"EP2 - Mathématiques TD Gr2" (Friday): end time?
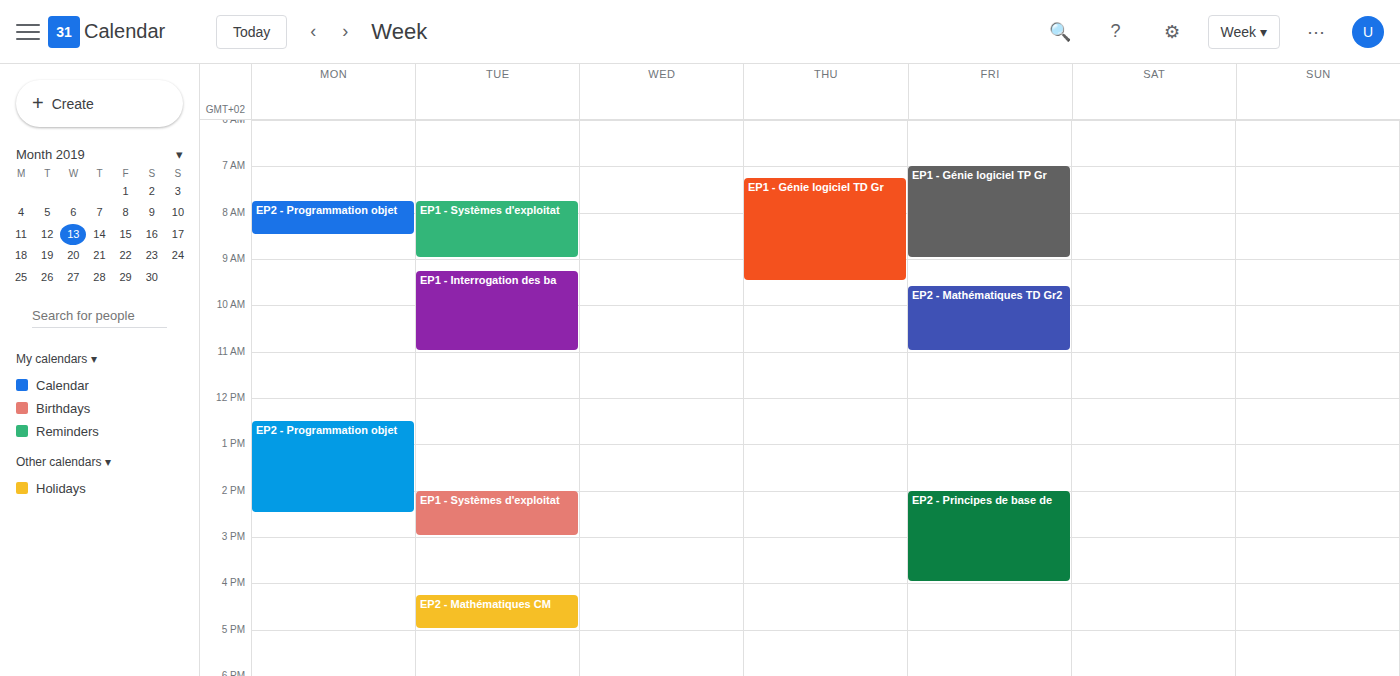
11:00 AM